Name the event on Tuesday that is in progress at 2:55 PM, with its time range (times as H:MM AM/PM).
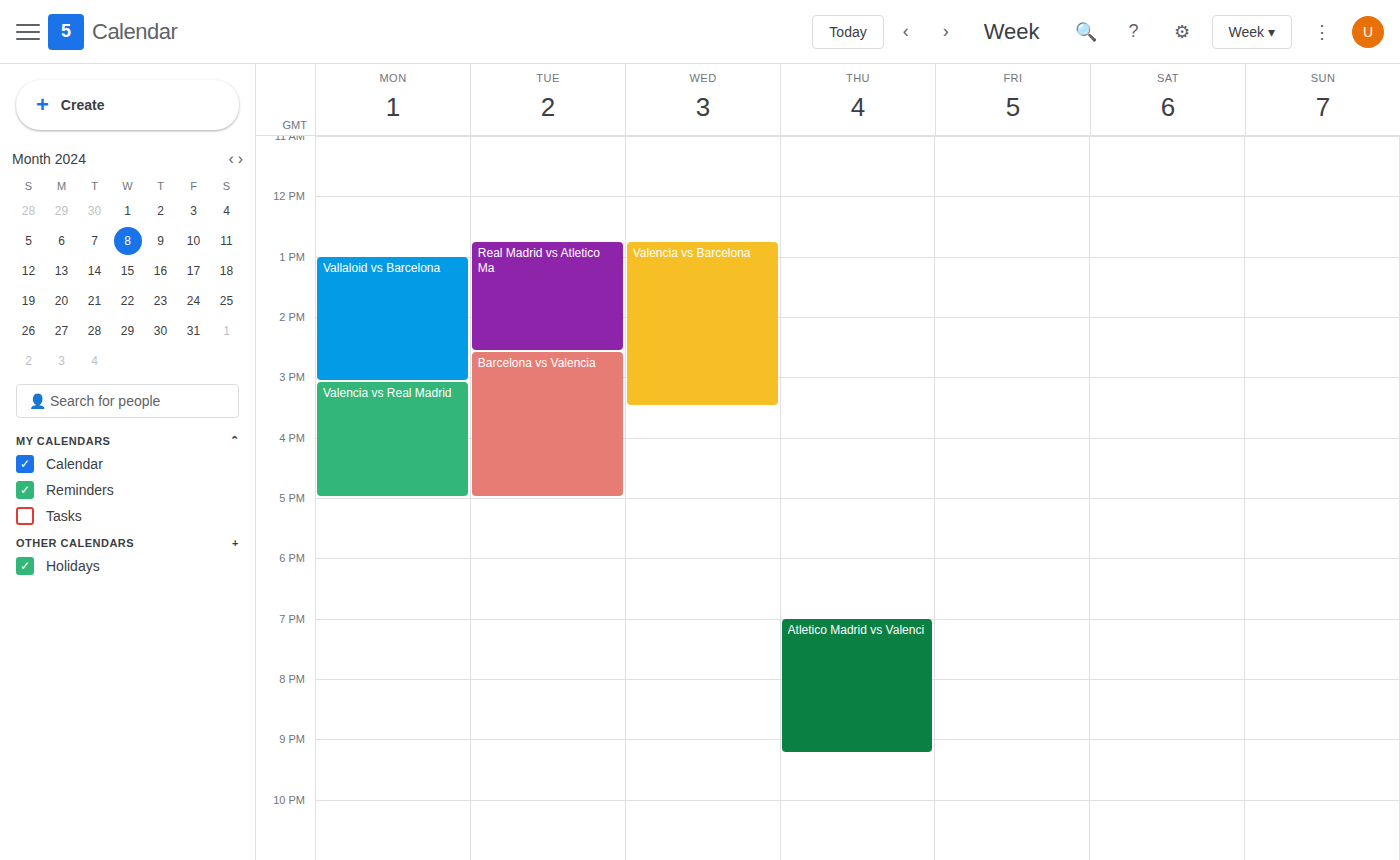
"Barcelona vs Valencia", 2:35 PM to 5:00 PM